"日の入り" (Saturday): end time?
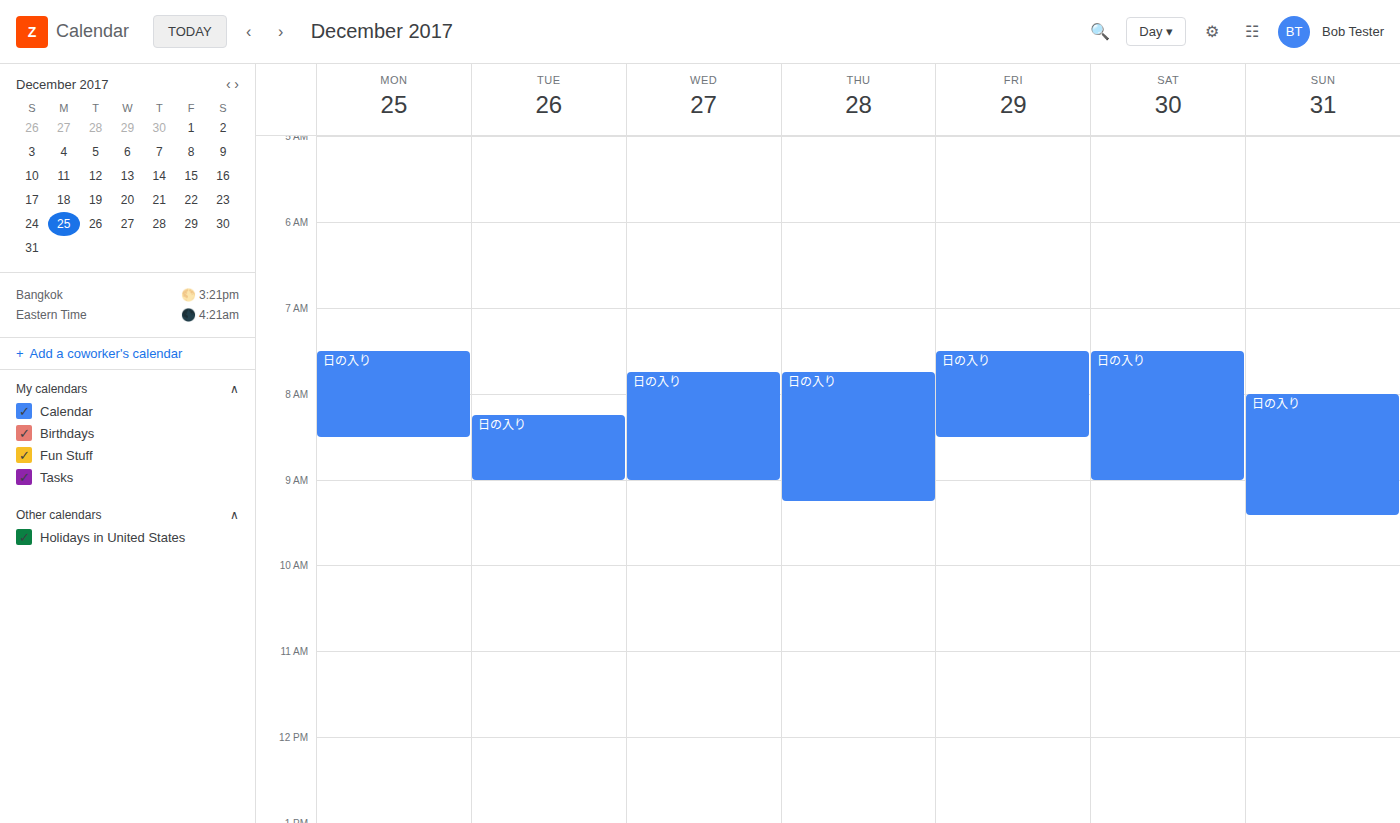
9:00 AM